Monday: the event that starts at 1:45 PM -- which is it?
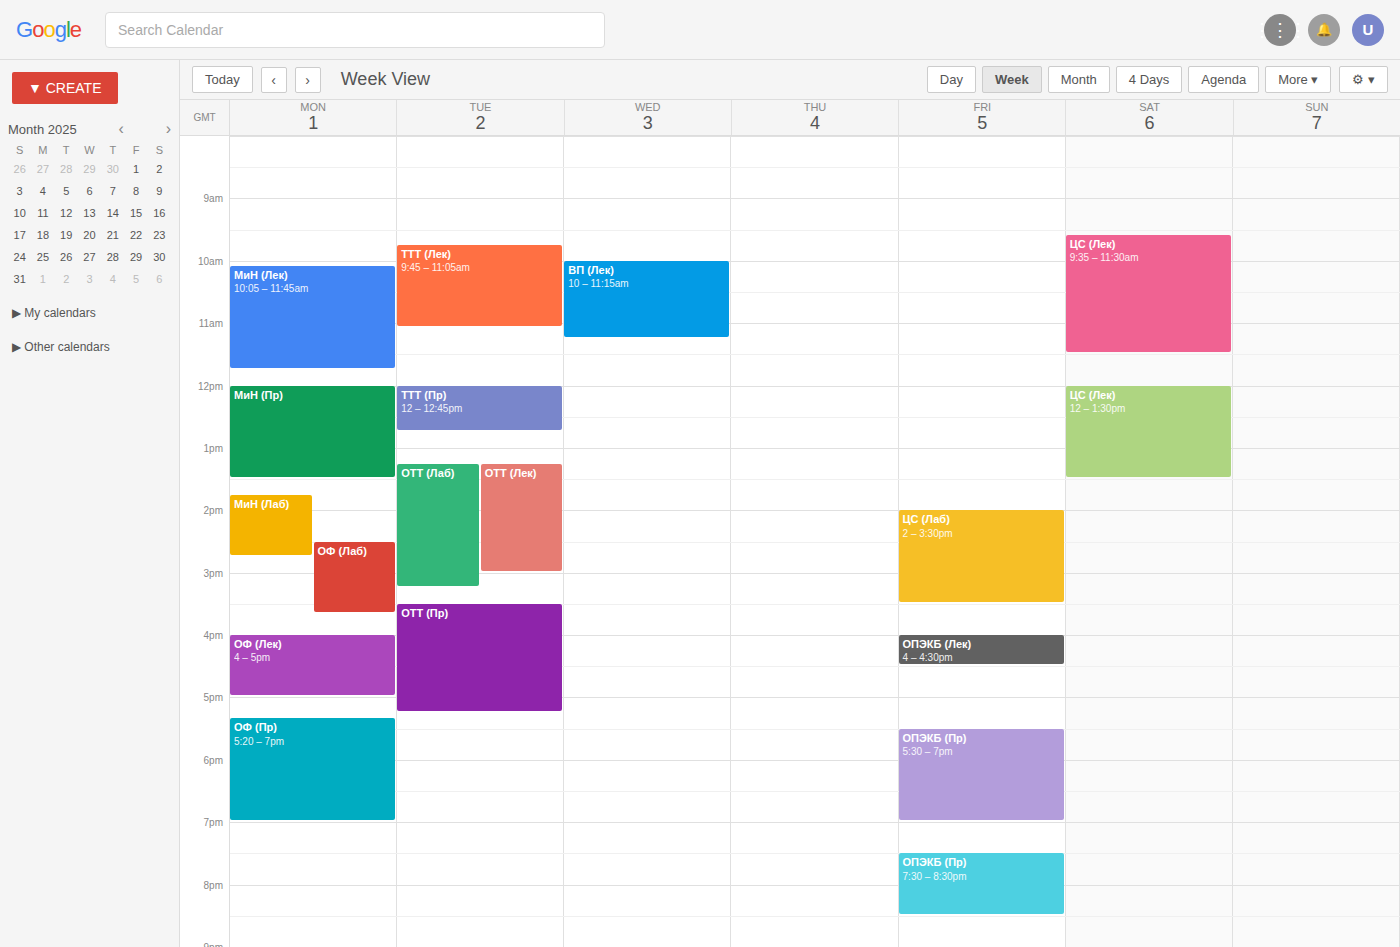
"МиН (Лаб)"